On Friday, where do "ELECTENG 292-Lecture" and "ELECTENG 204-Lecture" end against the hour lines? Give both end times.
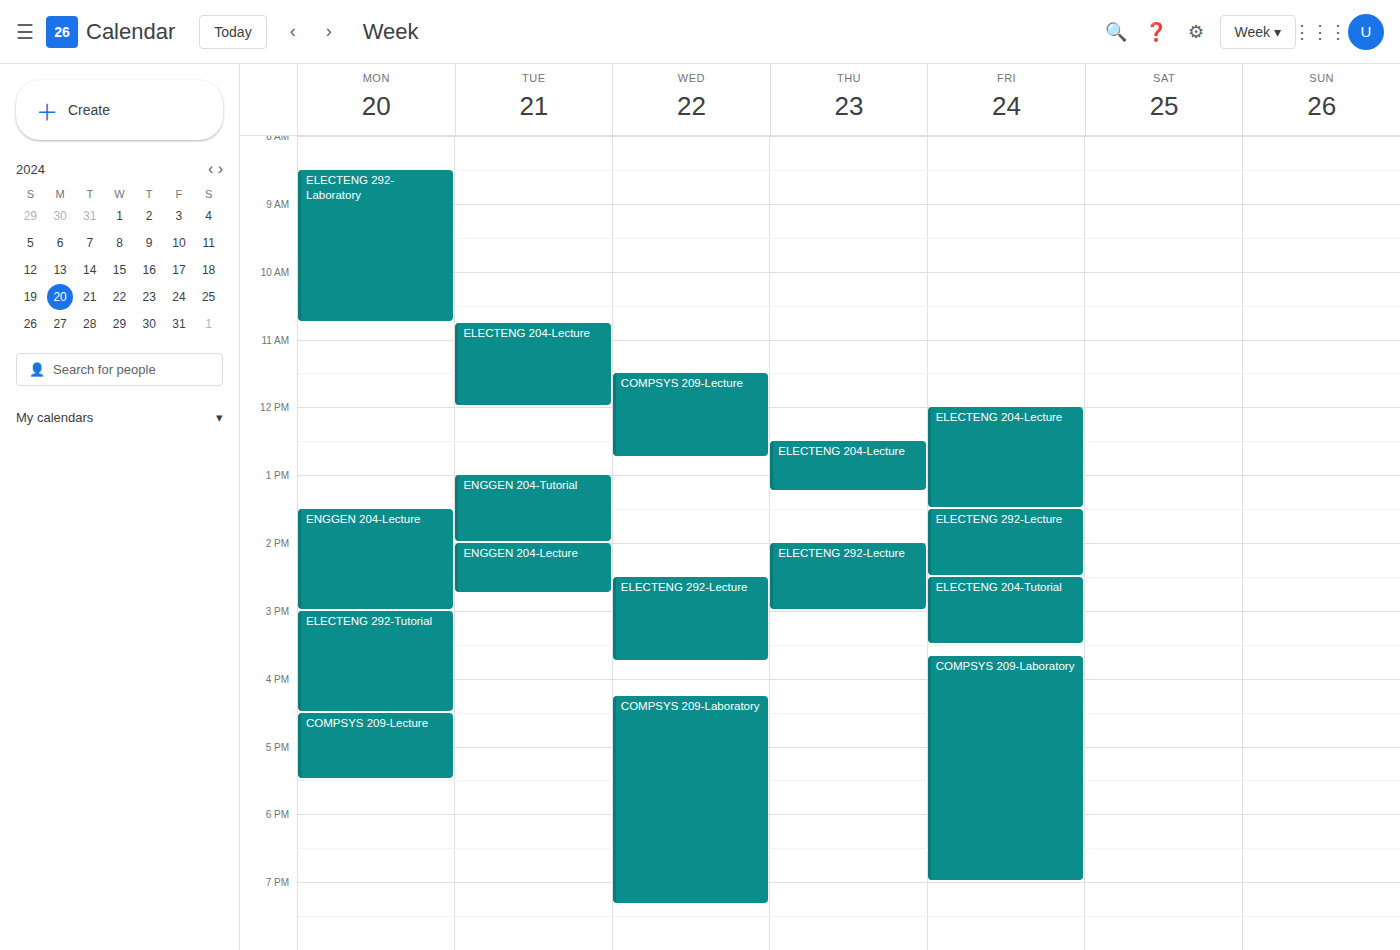
"ELECTENG 292-Lecture": 2:30 PM, halfway between the 2 PM and 3 PM lines. "ELECTENG 204-Lecture": 1:30 PM, halfway between the 1 PM and 2 PM lines.